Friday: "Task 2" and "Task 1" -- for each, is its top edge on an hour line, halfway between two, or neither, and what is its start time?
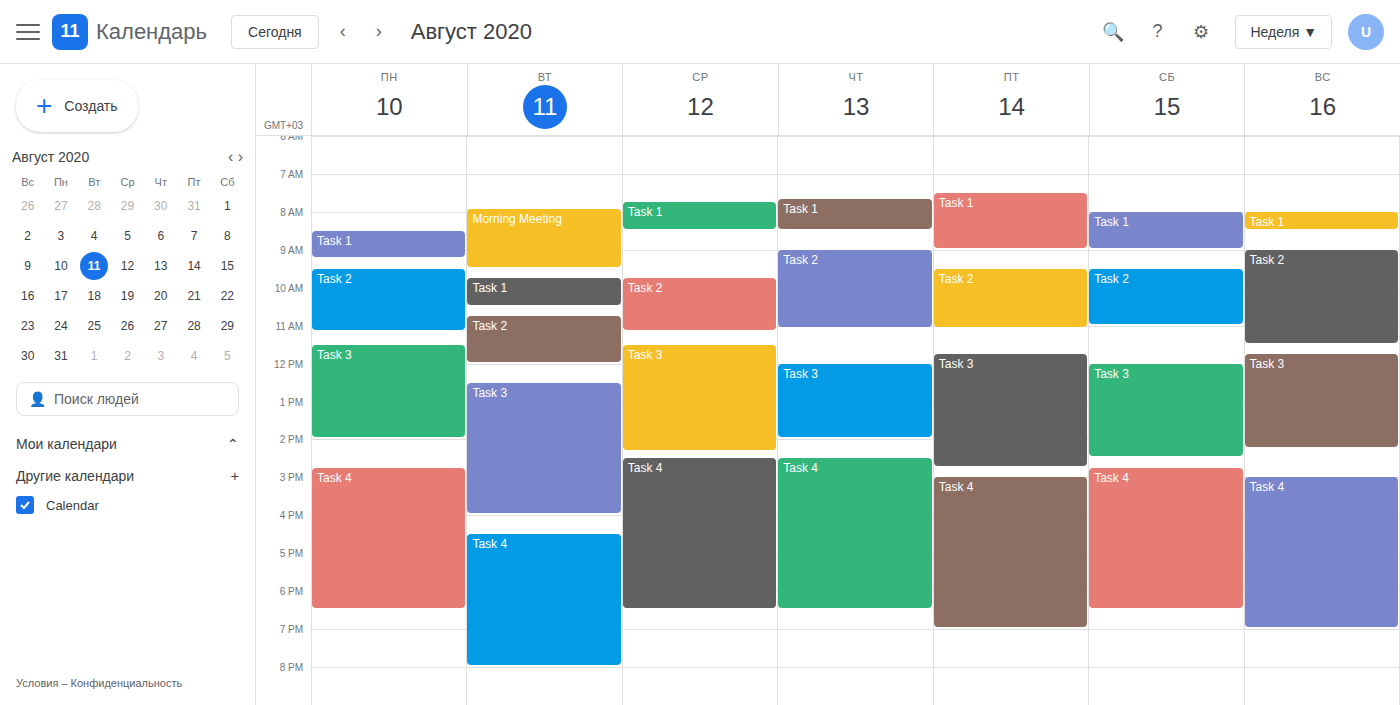
"Task 2": 9:30 AM, halfway between the 9 AM and 10 AM lines. "Task 1": 7:30 AM, halfway between the 7 AM and 8 AM lines.